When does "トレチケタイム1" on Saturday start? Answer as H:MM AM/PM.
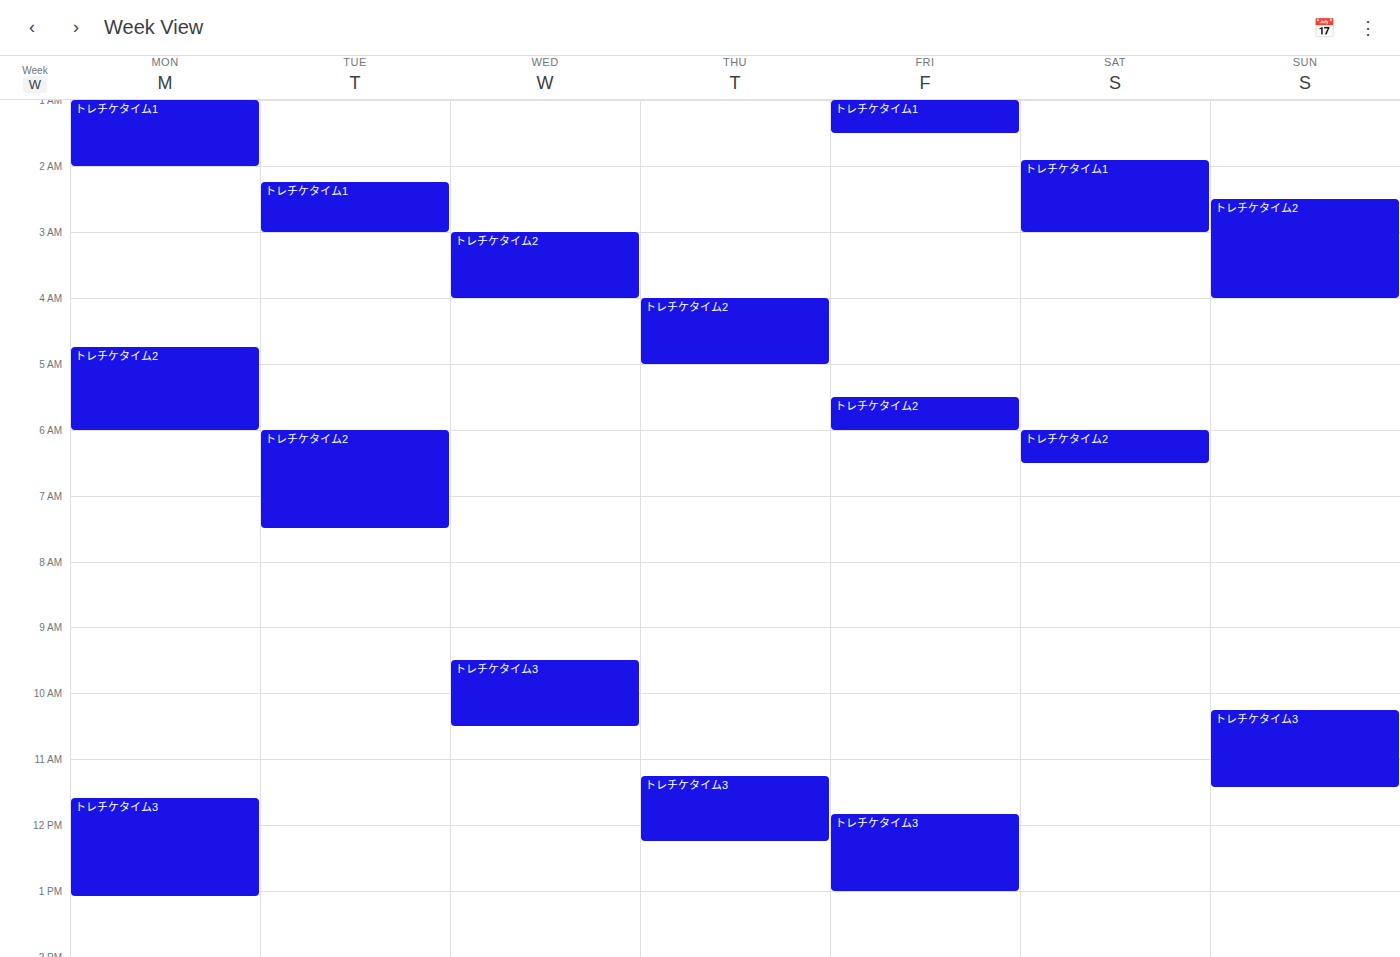
1:55 AM